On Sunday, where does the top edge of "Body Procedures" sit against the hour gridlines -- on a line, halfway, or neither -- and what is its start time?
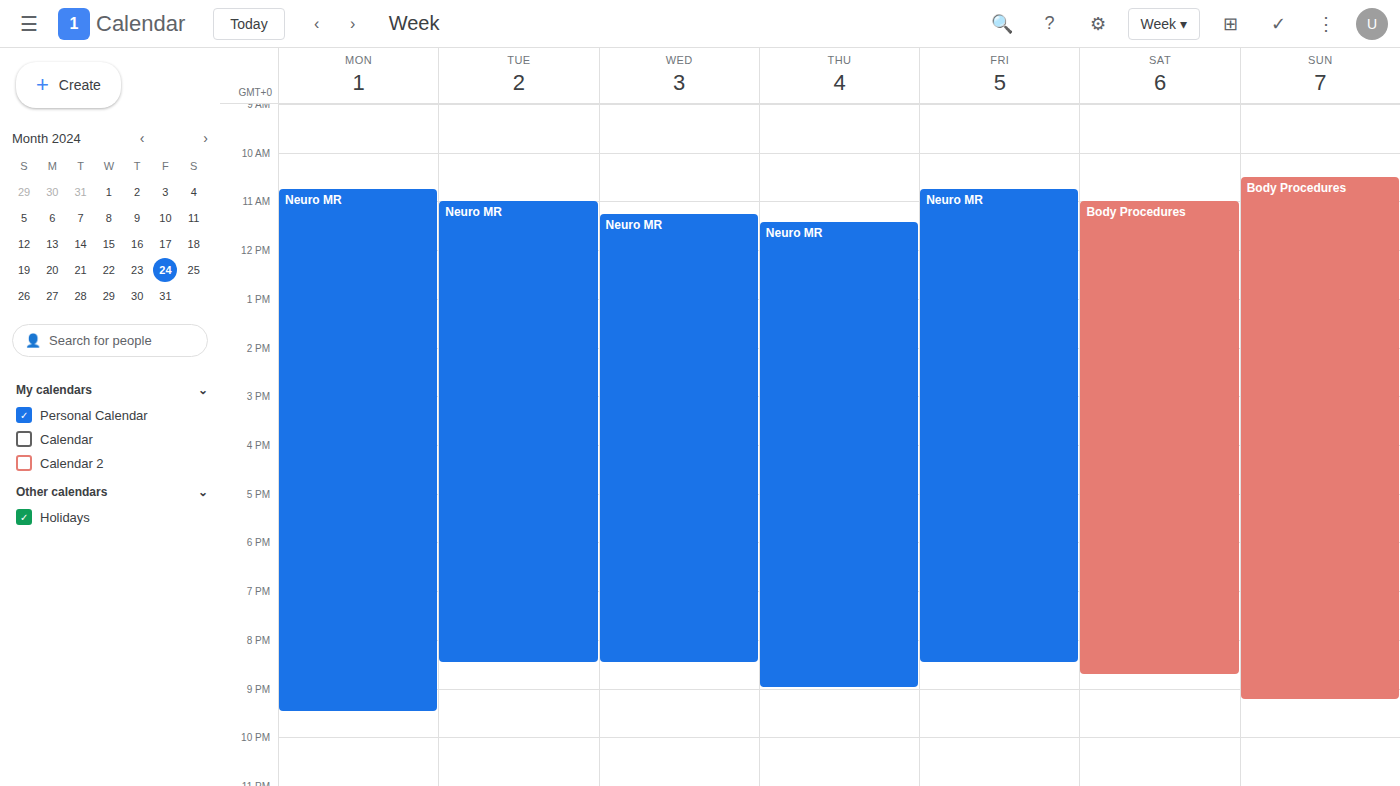
10:30 AM -- halfway between the 10 AM and 11 AM lines.